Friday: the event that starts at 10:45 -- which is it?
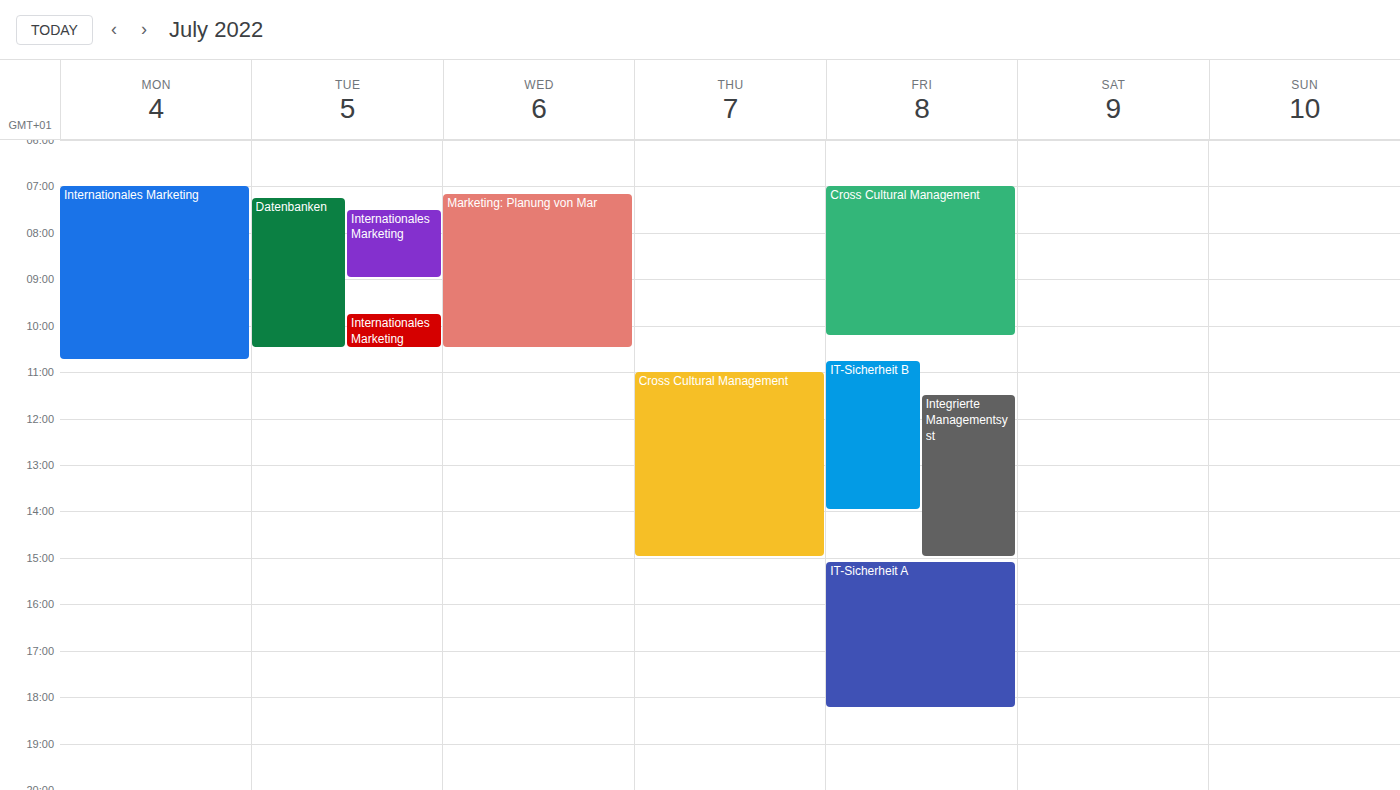
"IT-Sicherheit B"